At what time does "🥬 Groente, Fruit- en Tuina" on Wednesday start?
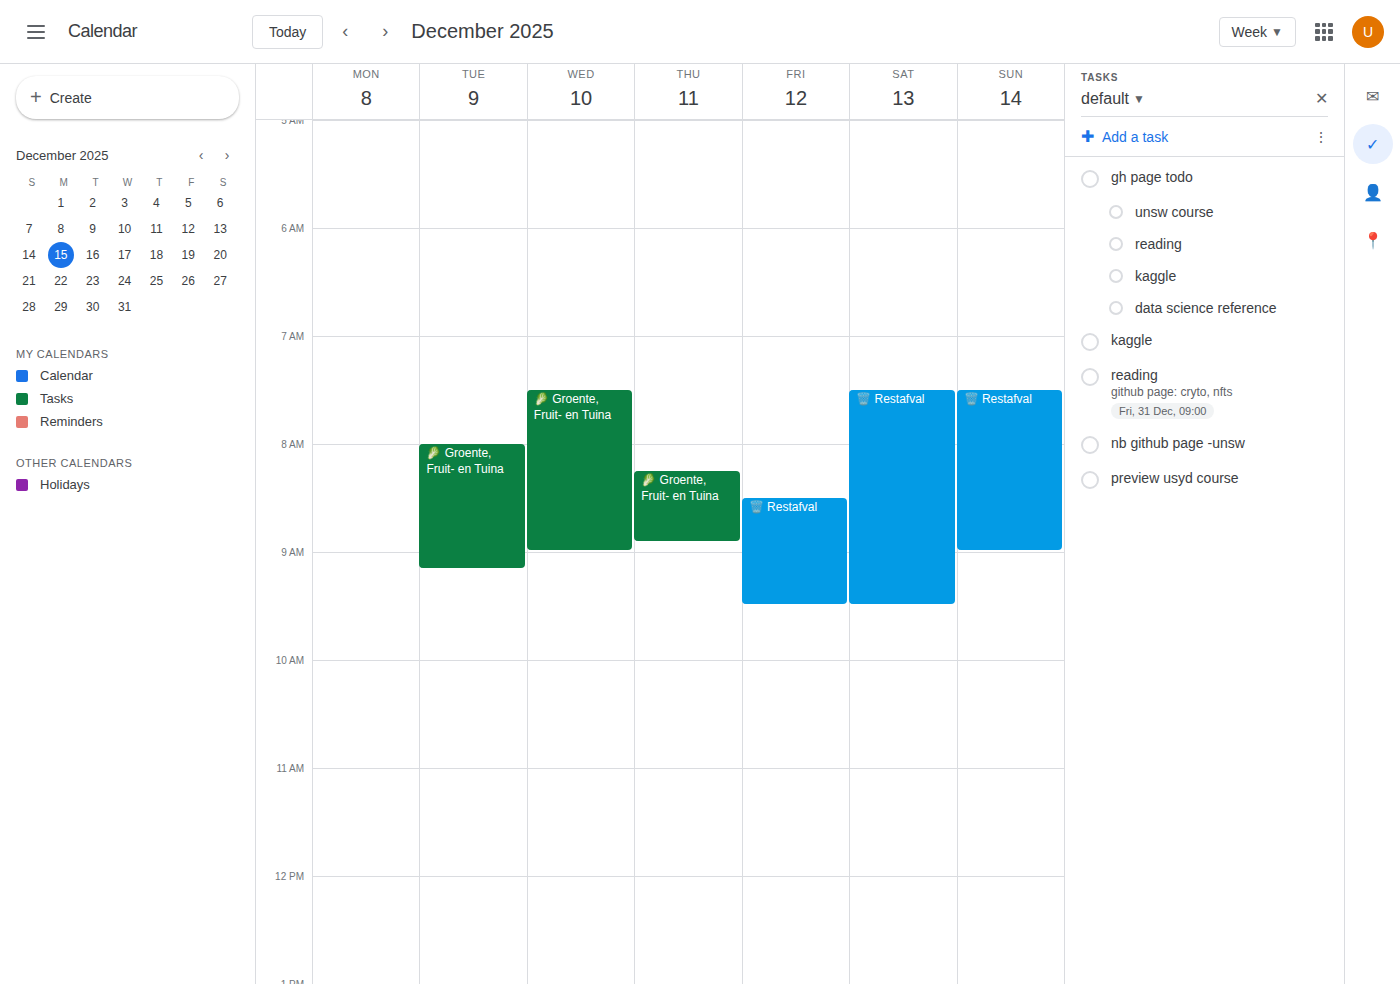
7:30 AM